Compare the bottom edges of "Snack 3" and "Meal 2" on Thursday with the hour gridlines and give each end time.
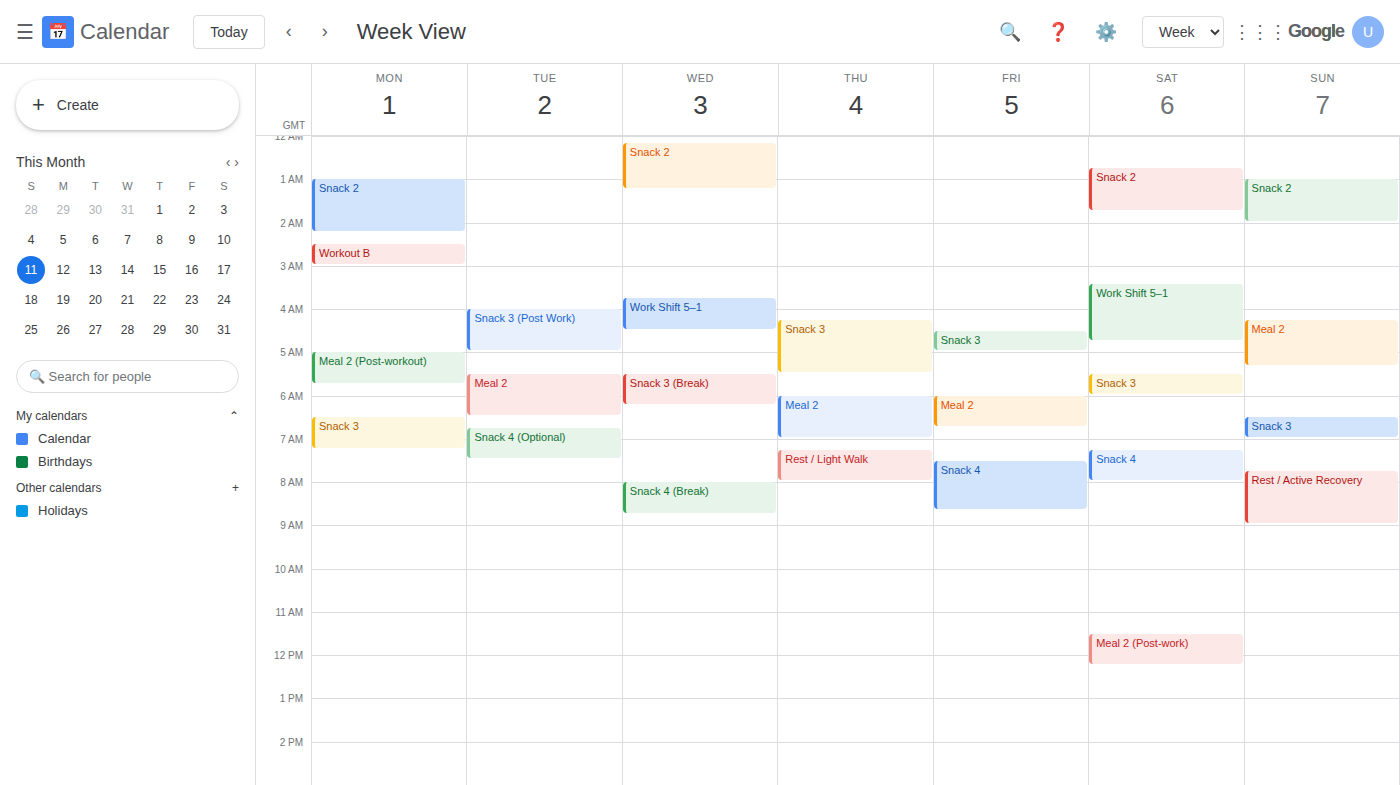
"Snack 3": 5:30 AM, halfway between the 5 AM and 6 AM lines. "Meal 2": 7:00 AM, exactly on the 7 AM line.